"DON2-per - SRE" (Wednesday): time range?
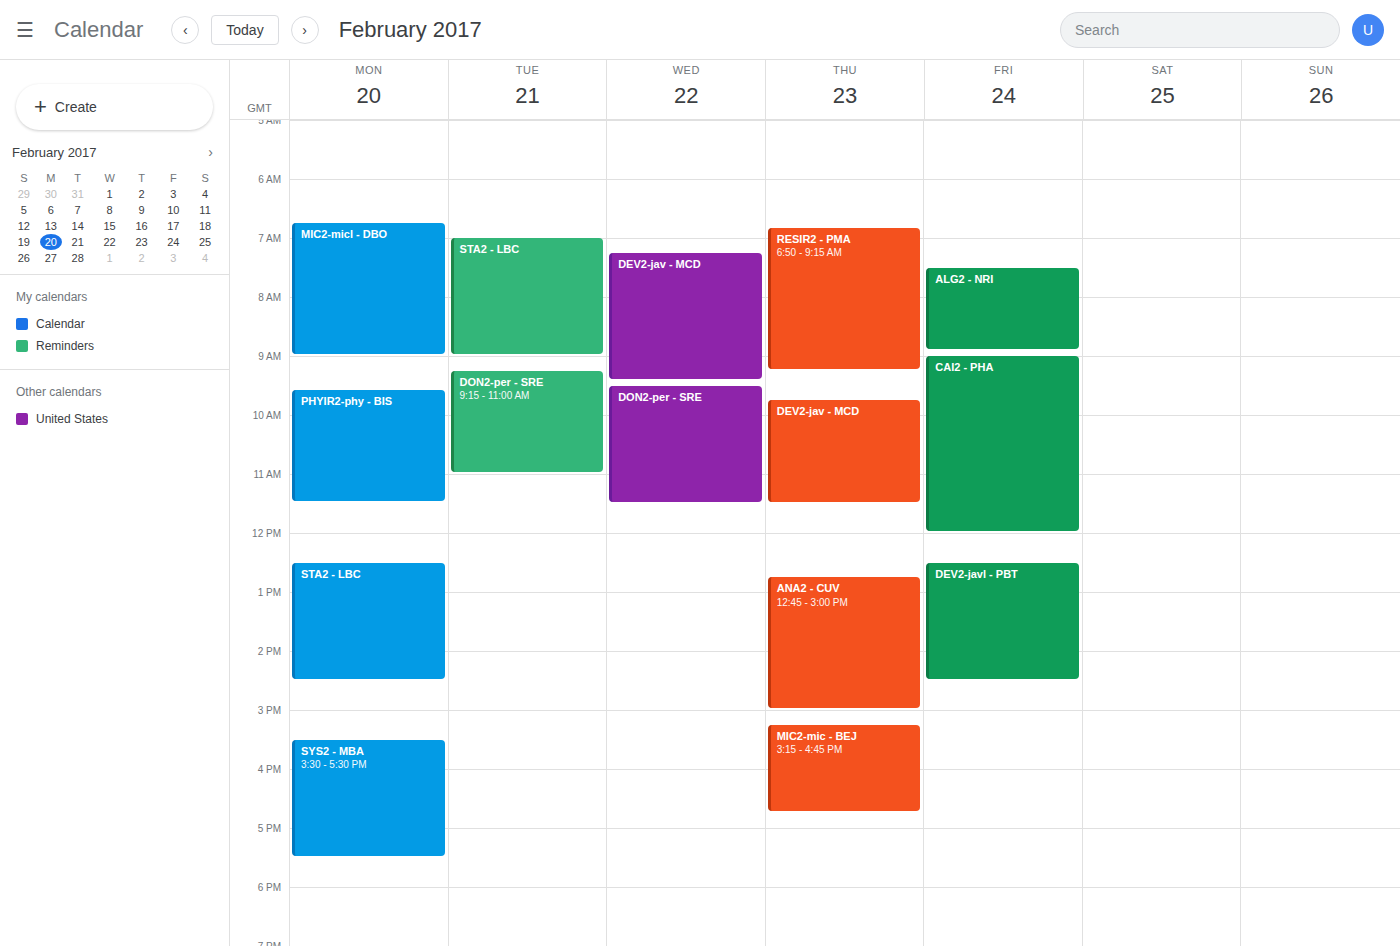
9:30 AM to 11:30 AM